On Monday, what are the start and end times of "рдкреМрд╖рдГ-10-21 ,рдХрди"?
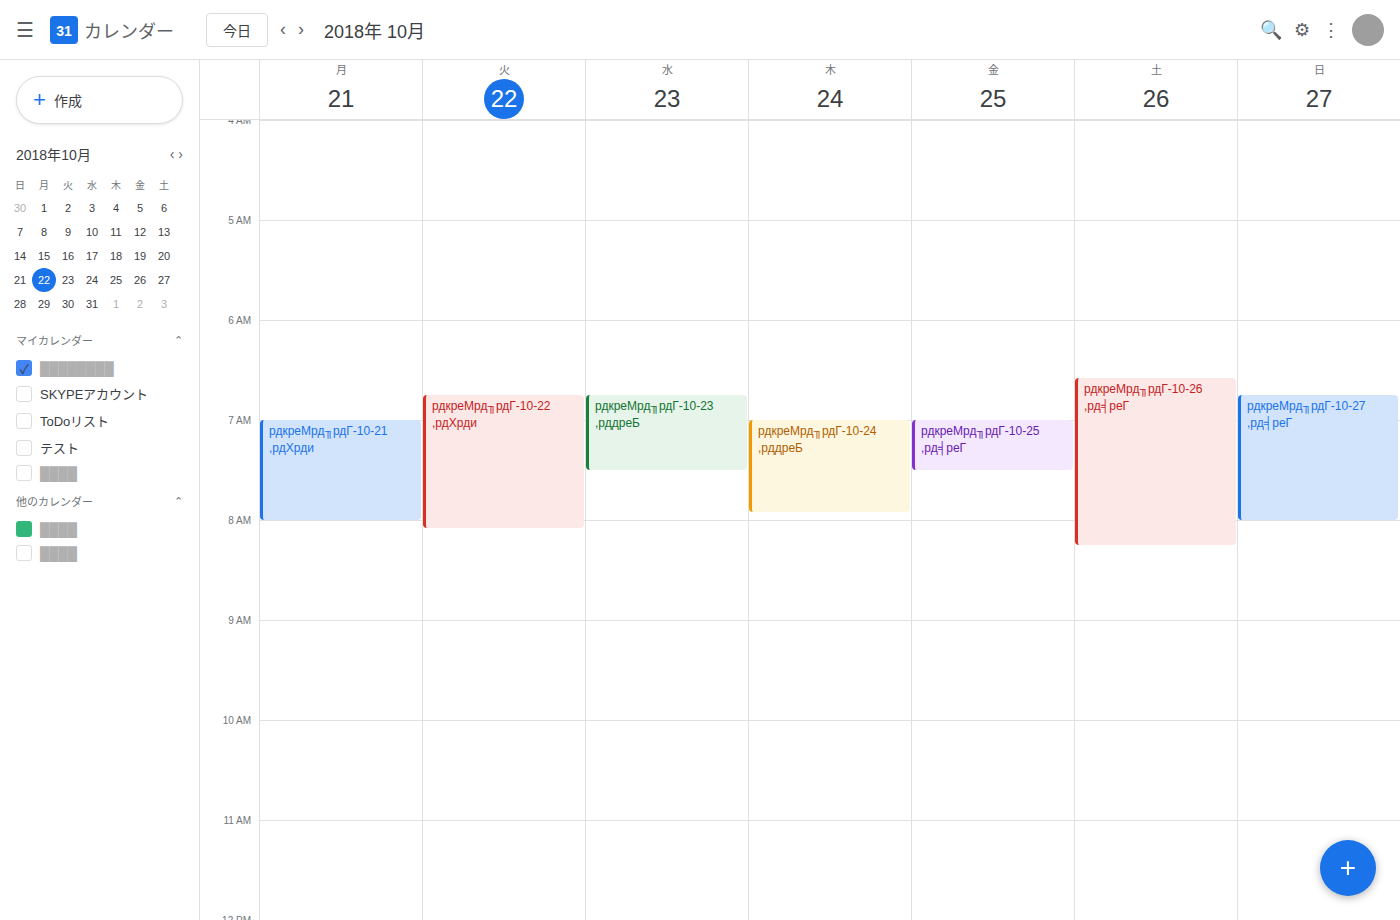
7:00 AM to 8:00 AM